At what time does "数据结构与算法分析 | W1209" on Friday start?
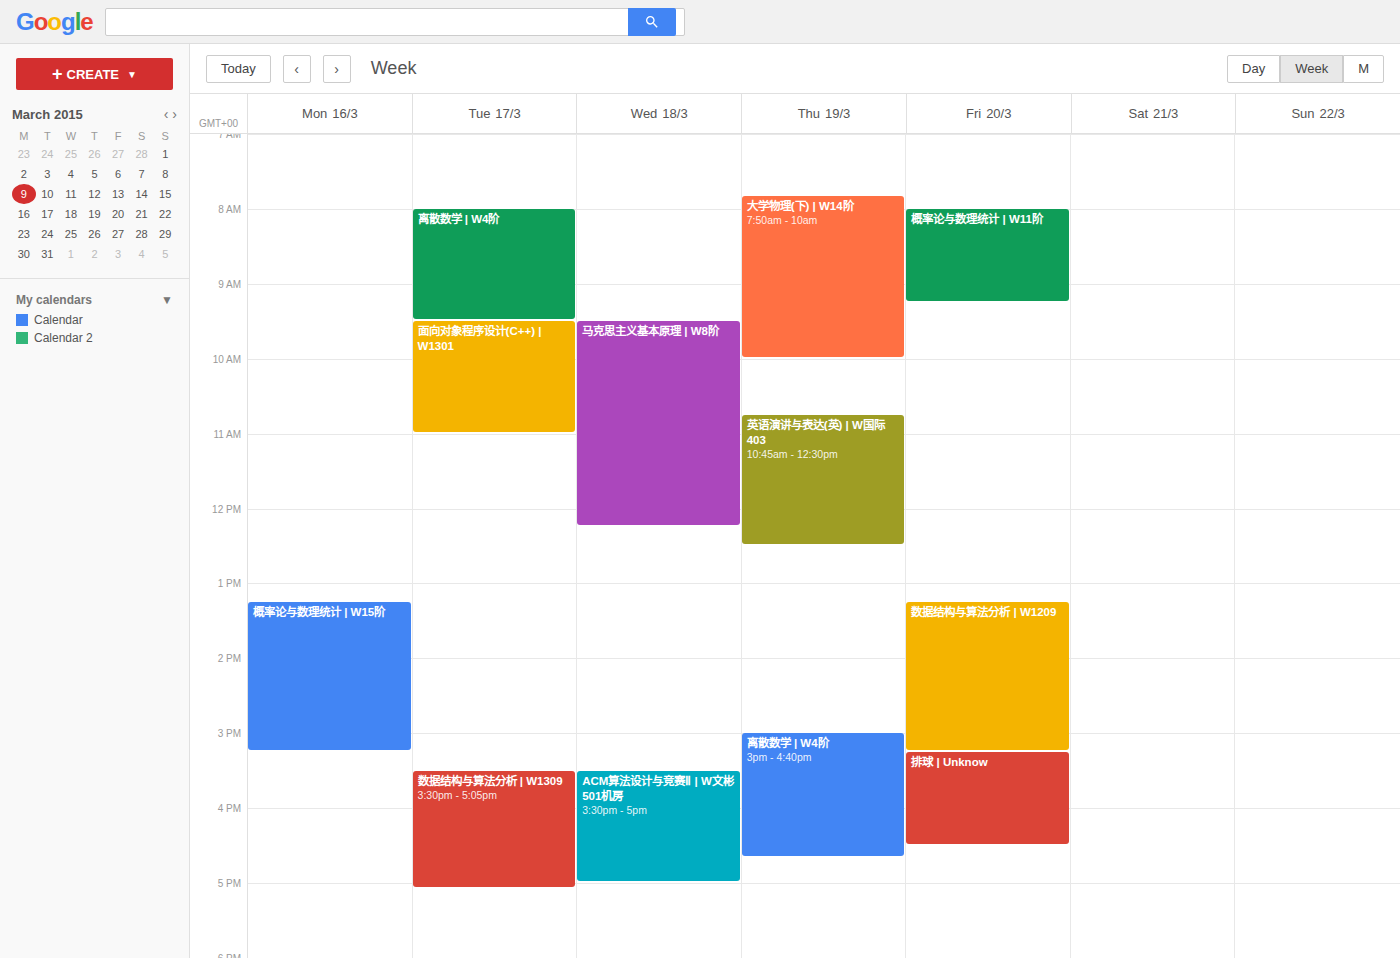
1:15 PM